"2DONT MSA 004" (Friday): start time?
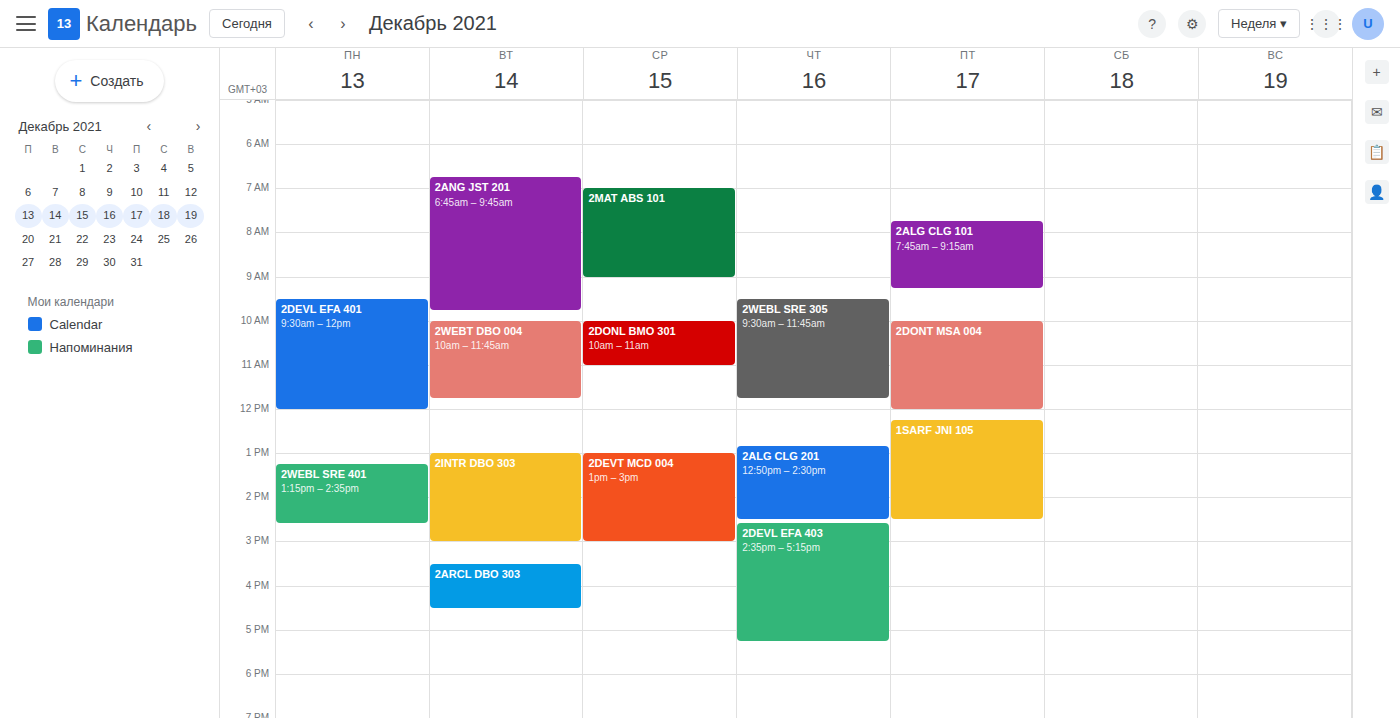
10:00 AM